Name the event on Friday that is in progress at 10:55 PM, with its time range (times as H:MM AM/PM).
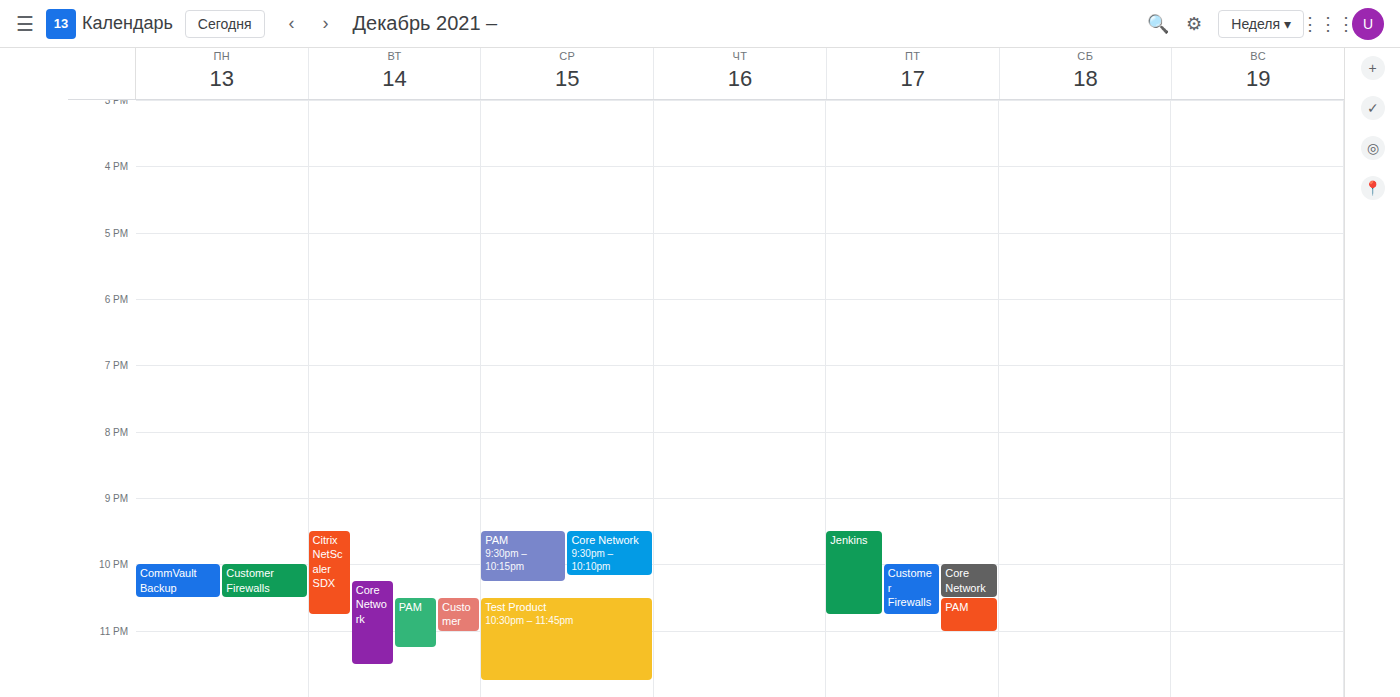
"PAM", 10:30 PM to 11:00 PM